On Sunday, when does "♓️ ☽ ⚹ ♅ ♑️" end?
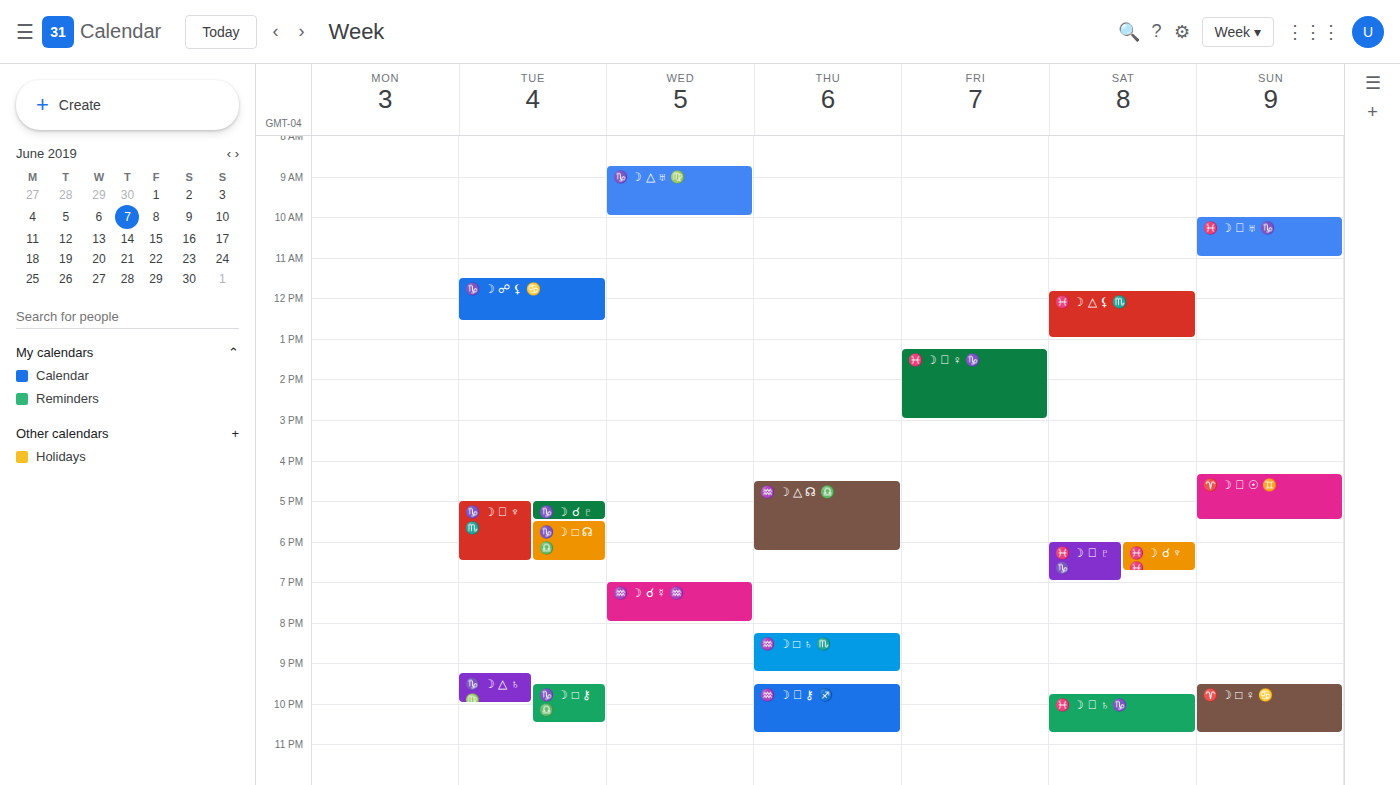
11:00 AM